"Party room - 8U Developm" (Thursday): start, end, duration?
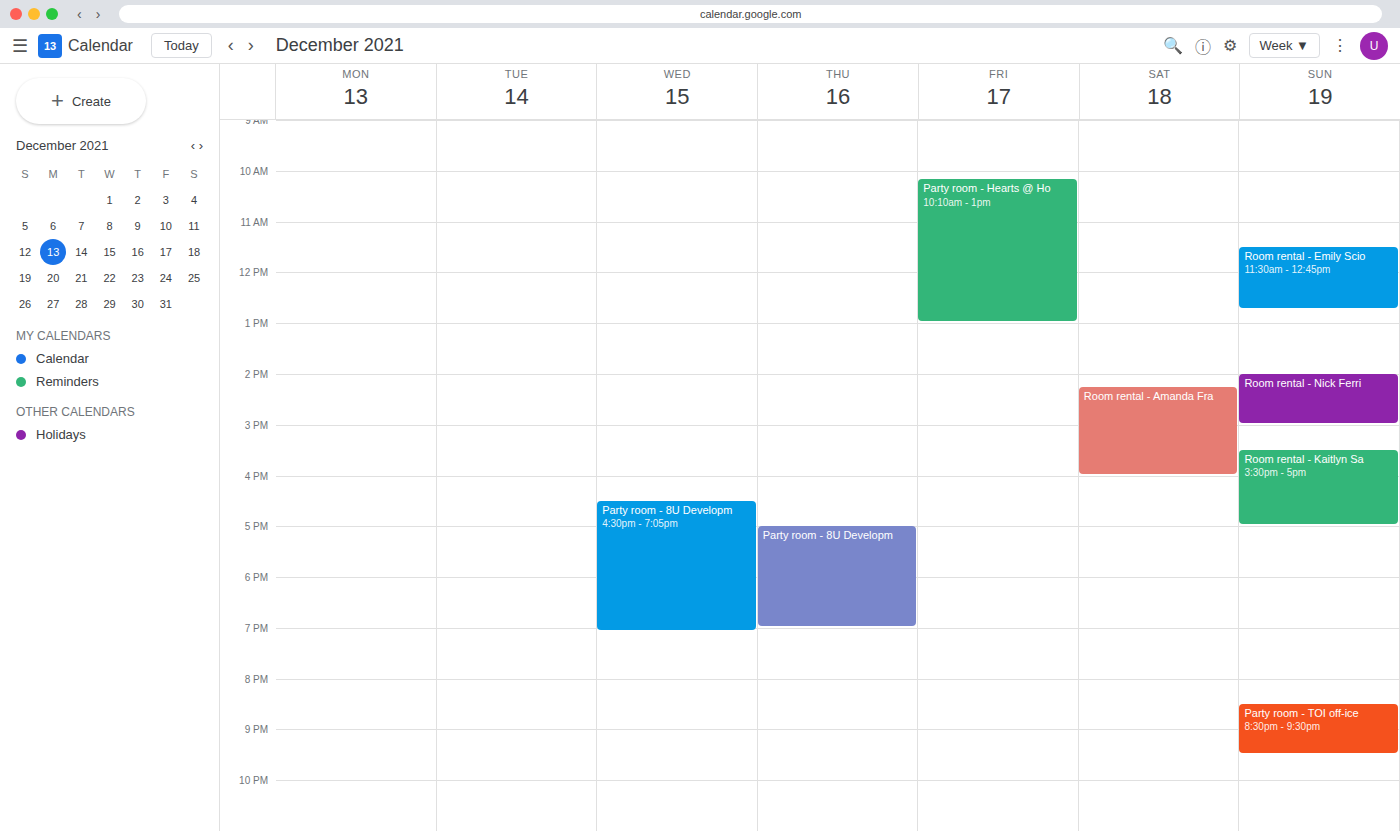
5:00 PM to 7:00 PM, 2 hours